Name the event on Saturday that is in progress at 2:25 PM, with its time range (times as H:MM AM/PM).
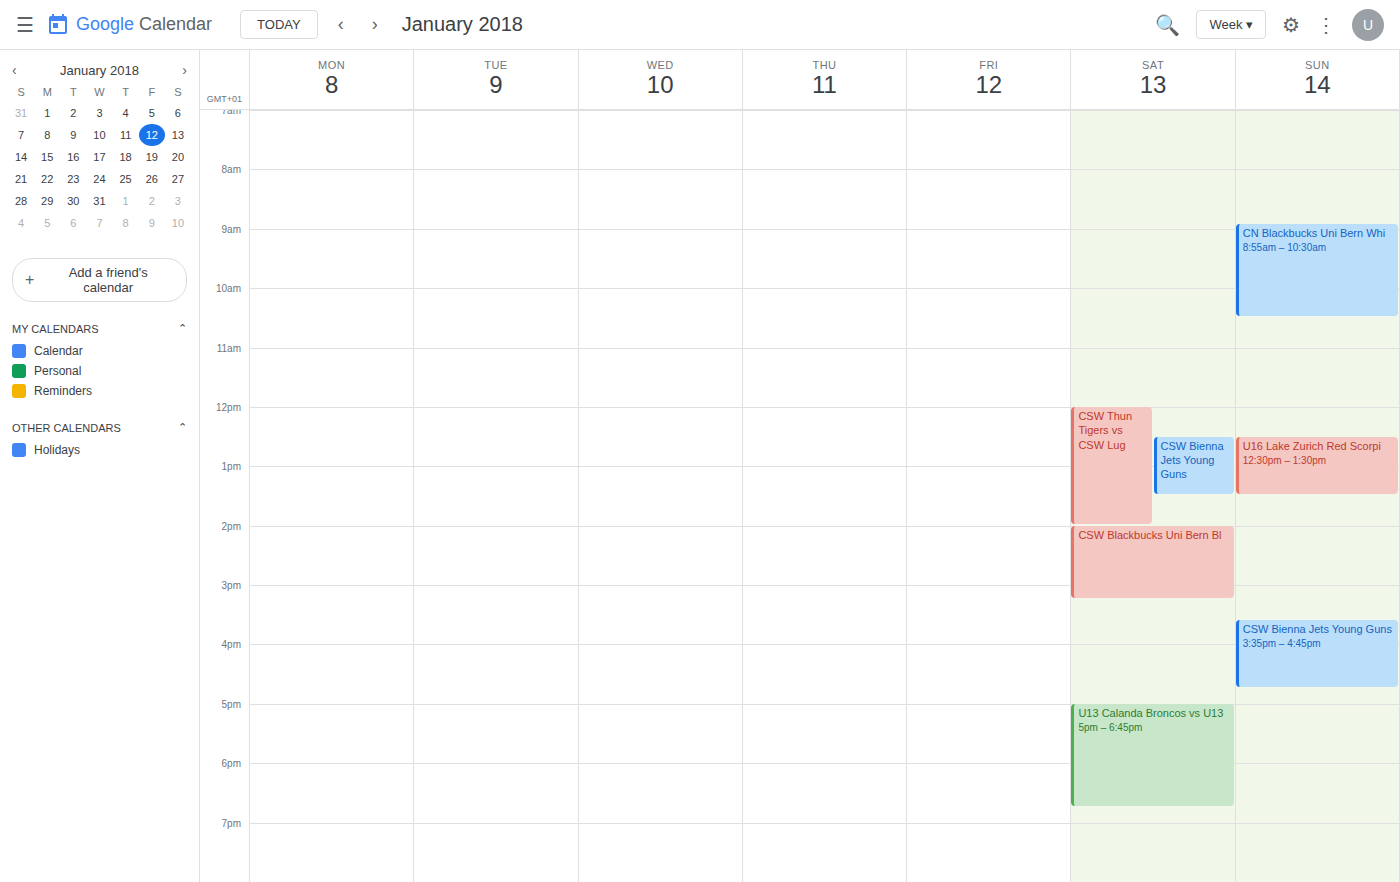
"CSW Blackbucks Uni Bern Bl", 2:00 PM to 3:15 PM